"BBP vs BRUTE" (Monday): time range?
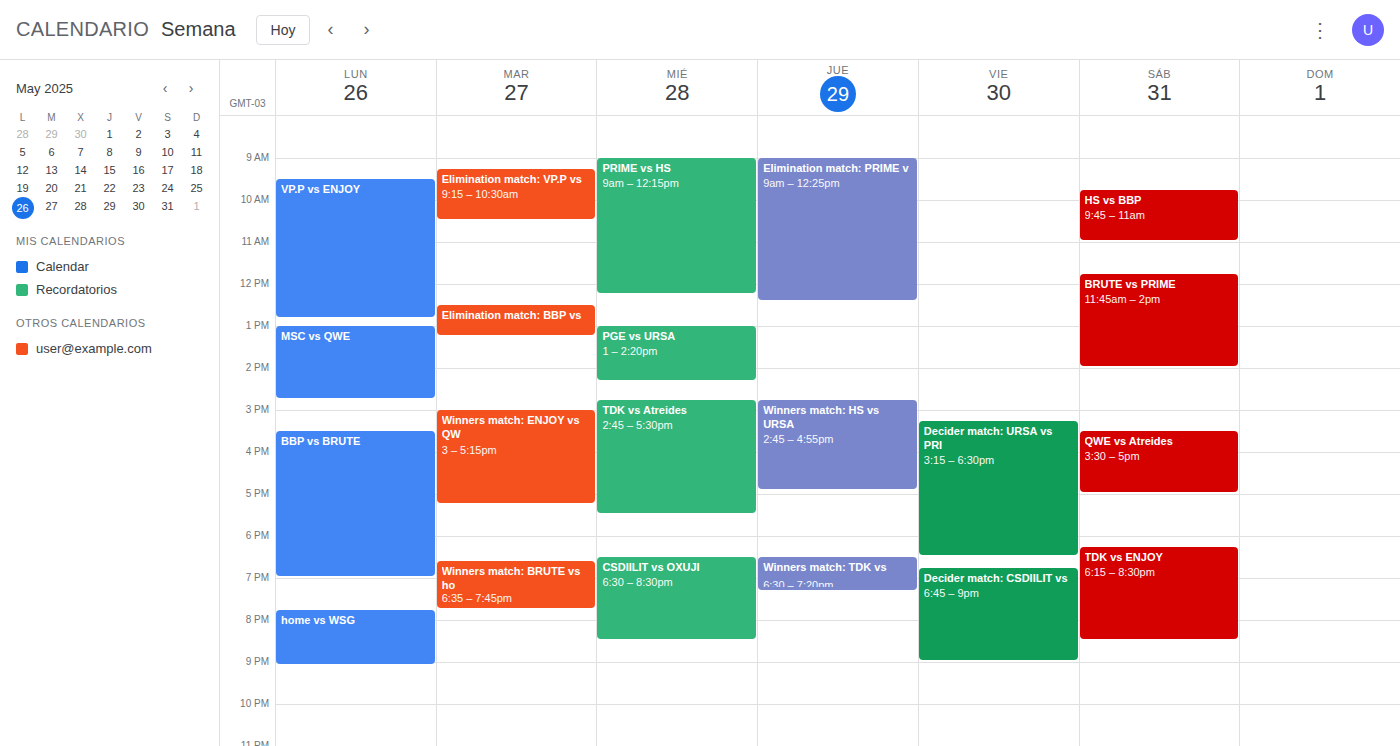
15:30 to 19:00